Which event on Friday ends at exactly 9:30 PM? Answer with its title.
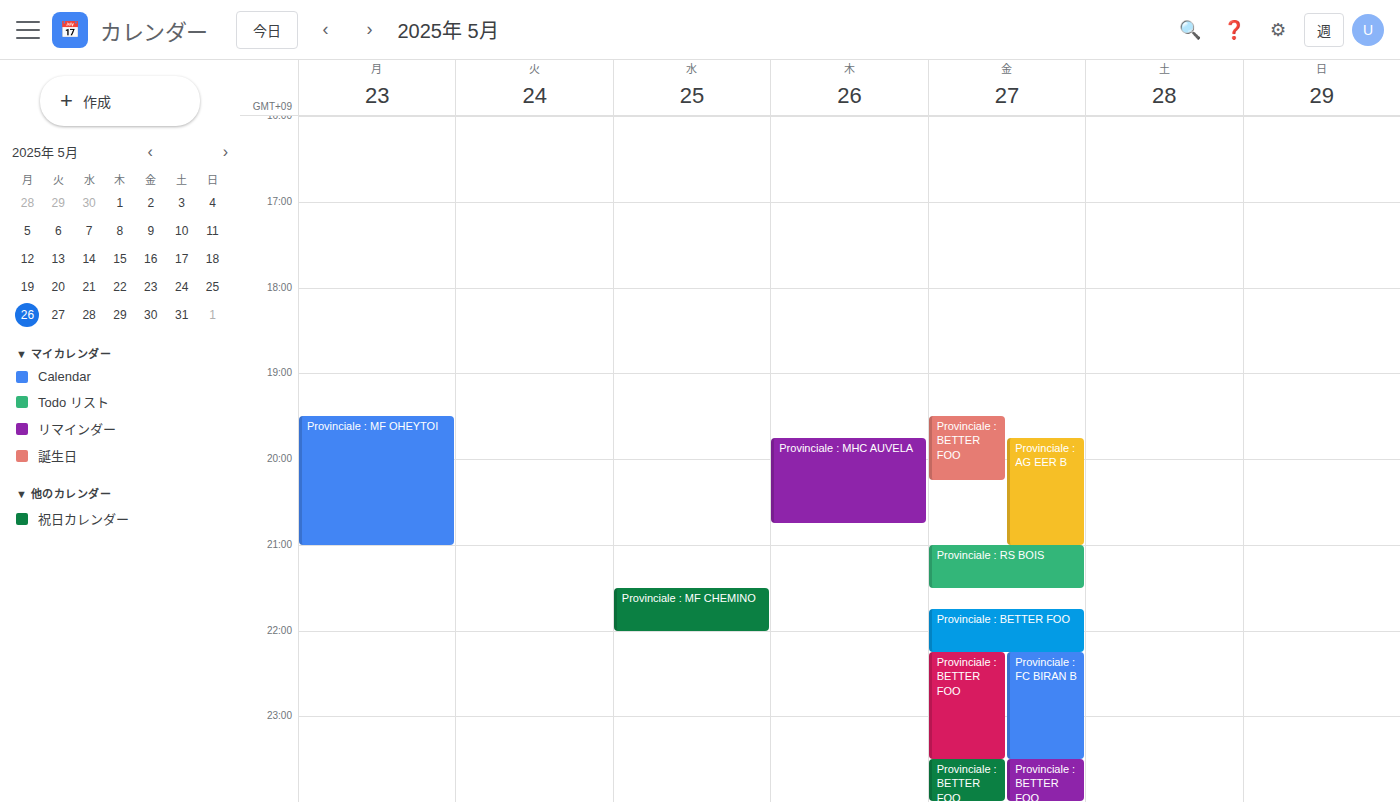
"Provinciale : RS BOIS"